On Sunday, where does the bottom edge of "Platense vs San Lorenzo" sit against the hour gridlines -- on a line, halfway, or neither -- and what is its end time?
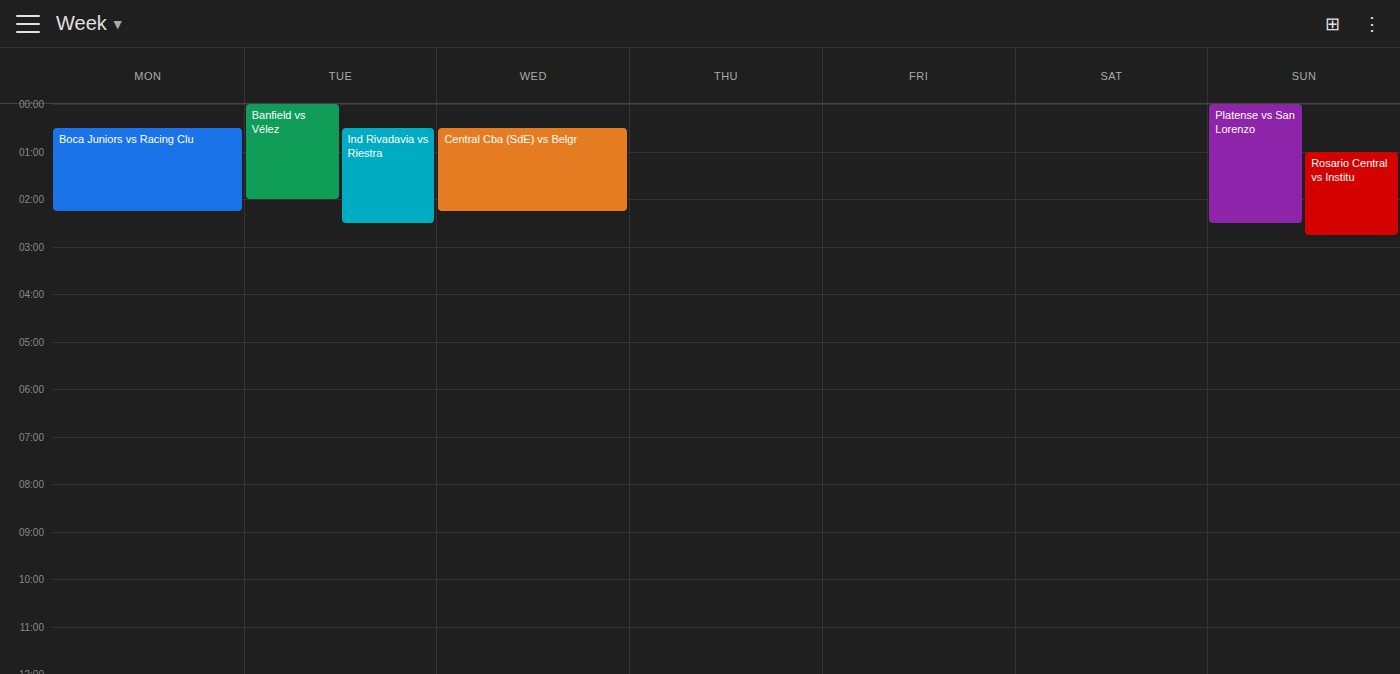
02:30 -- halfway between the 02:00 and 03:00 lines.